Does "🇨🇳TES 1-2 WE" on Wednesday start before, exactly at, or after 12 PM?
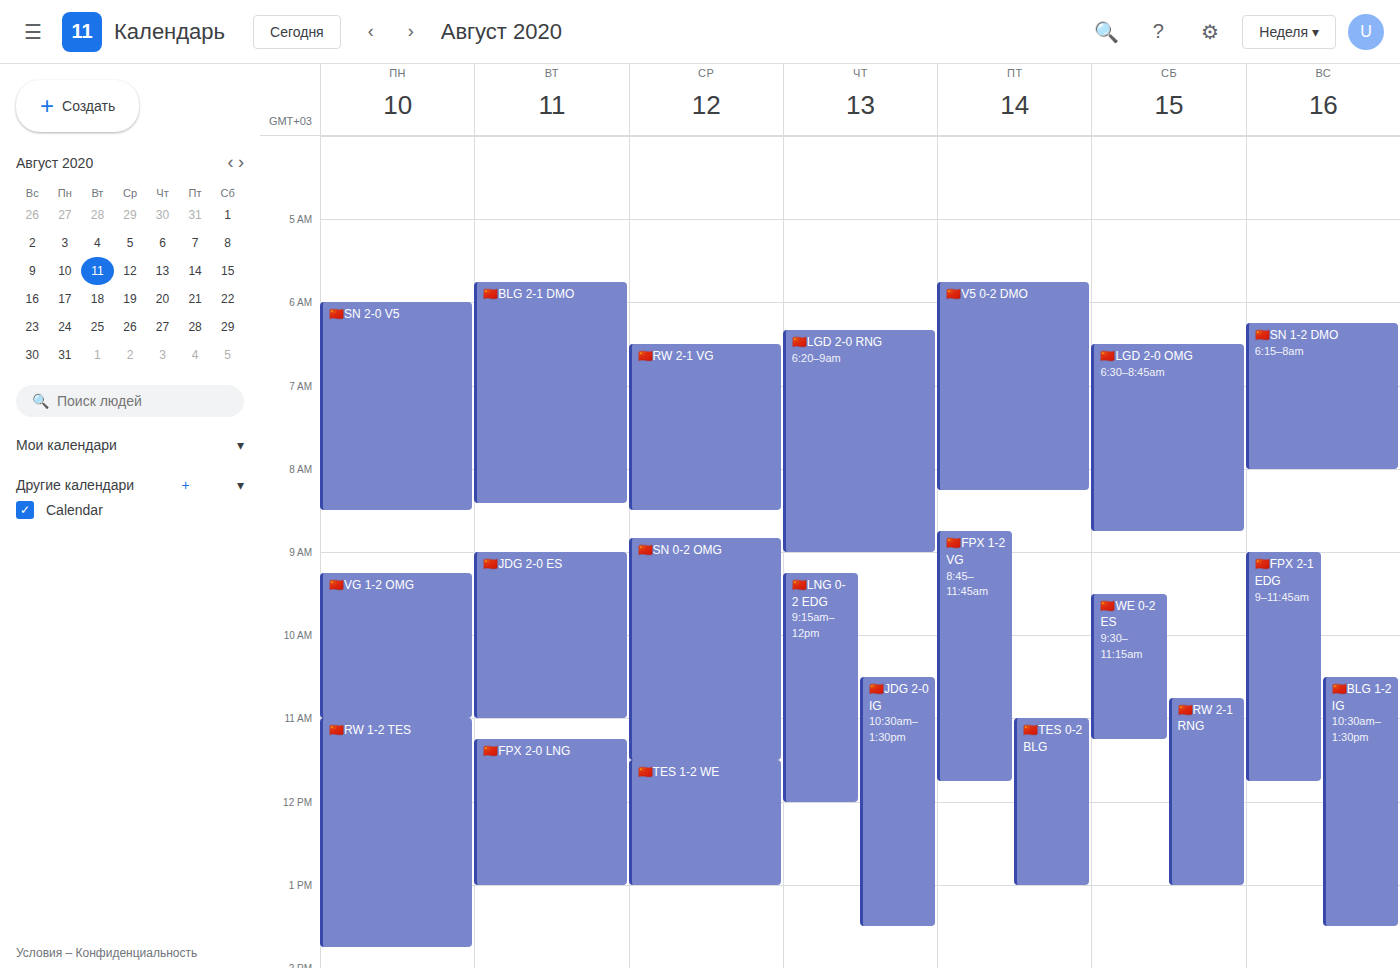
11:30 AM -- before 12 PM, 30 minutes above the 12 PM line.